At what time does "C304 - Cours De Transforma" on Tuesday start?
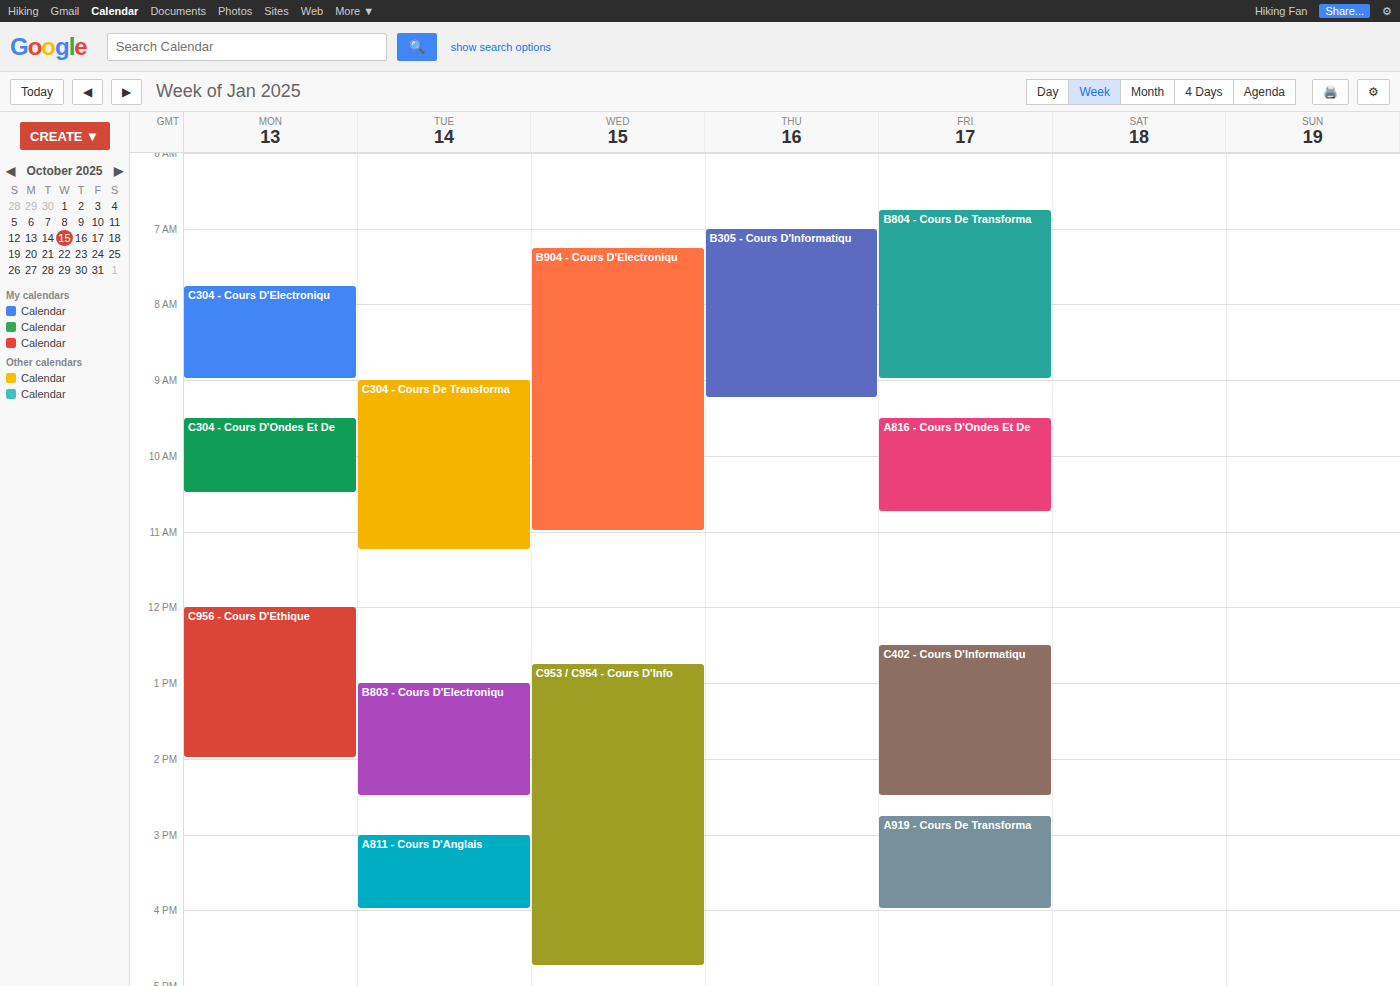
9:00 AM